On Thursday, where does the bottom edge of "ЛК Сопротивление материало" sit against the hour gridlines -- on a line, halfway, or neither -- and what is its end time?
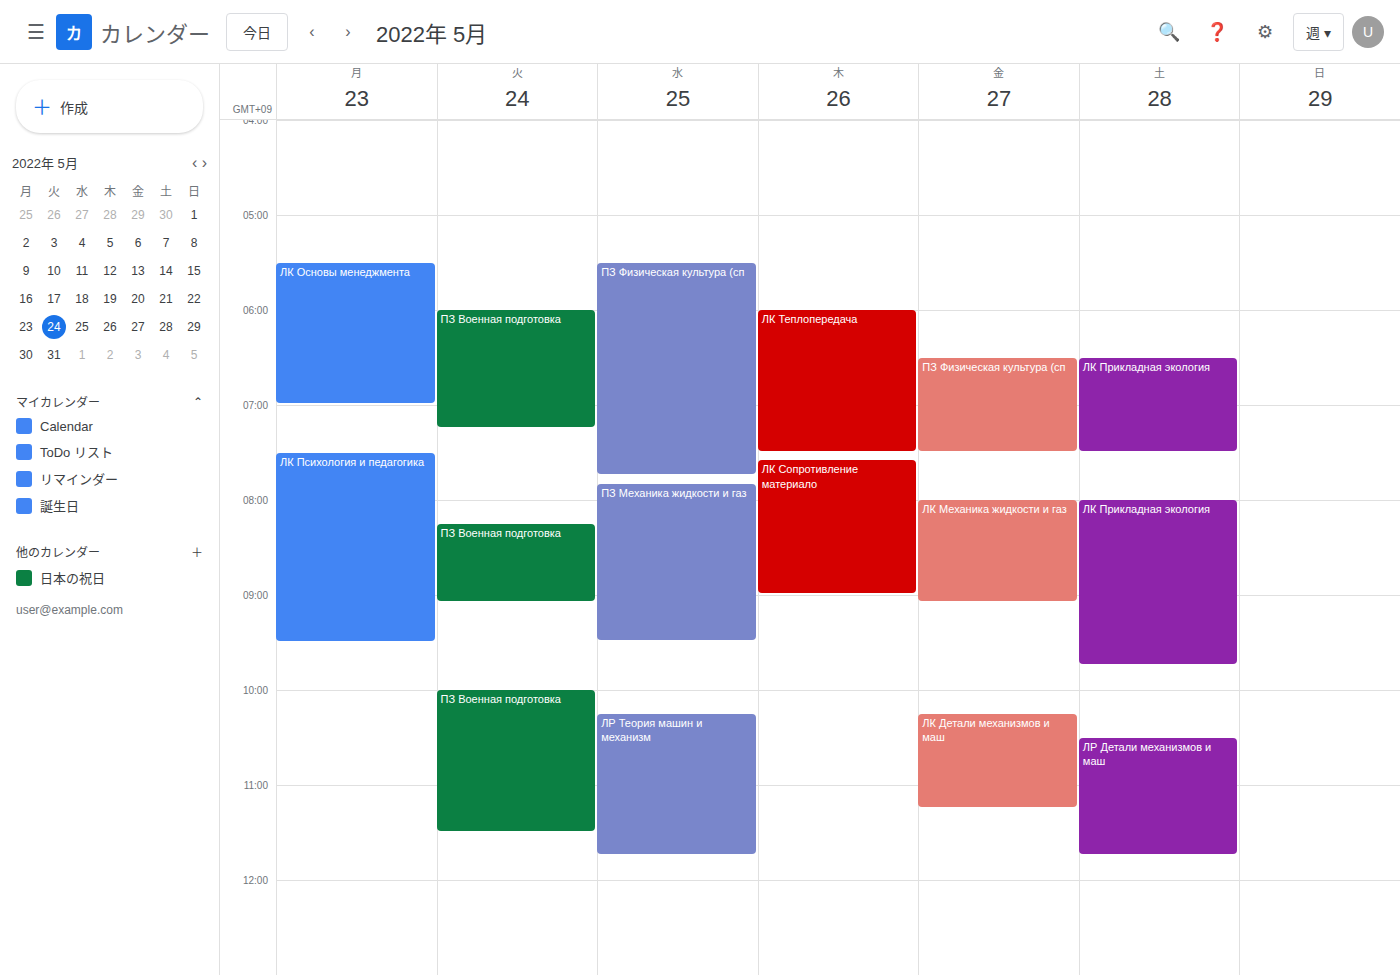
9:00 AM -- exactly on the 9 AM line.